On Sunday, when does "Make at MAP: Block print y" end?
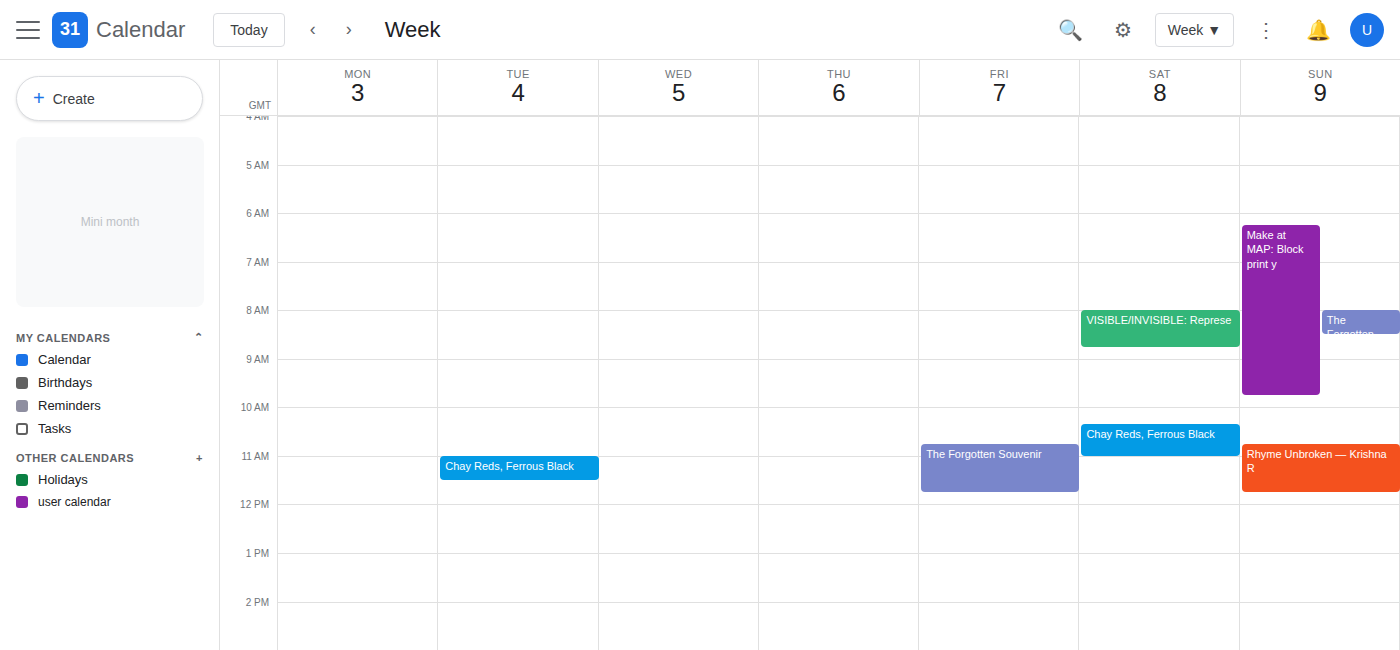
9:45 AM